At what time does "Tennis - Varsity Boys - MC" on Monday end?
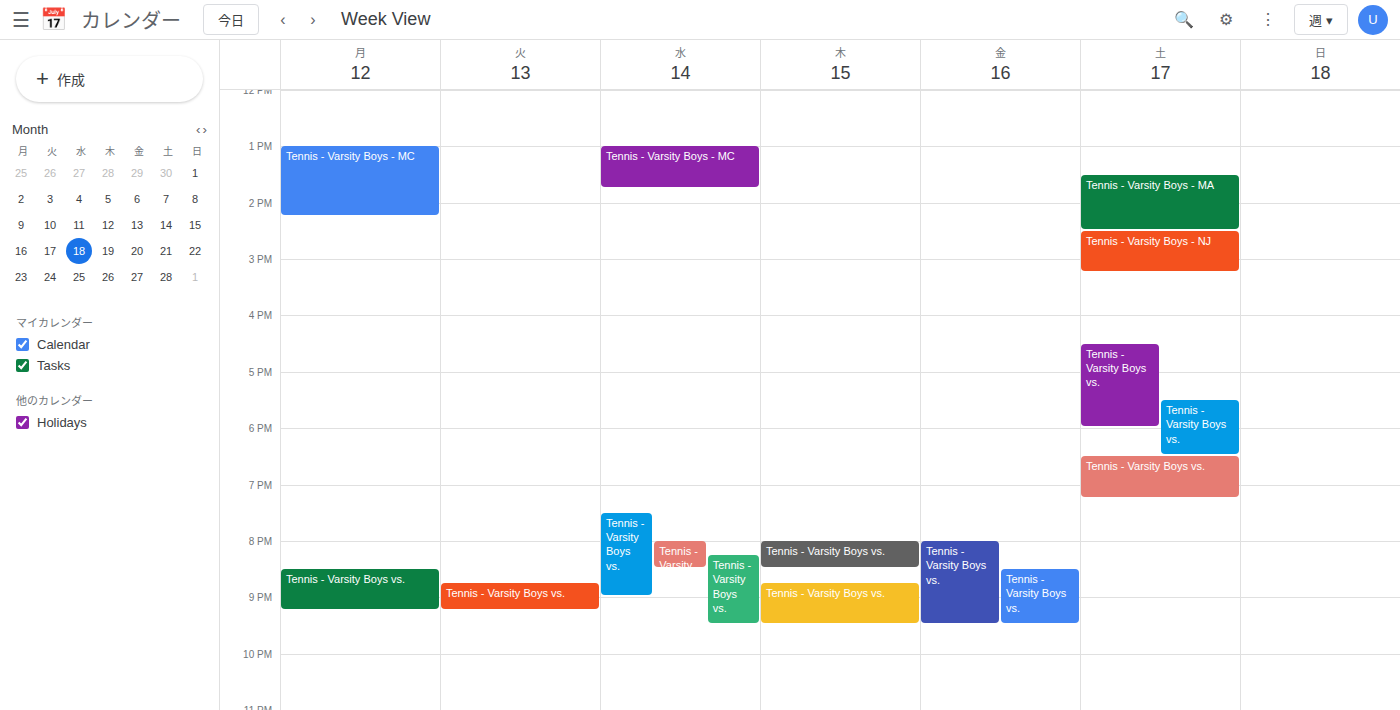
2:15 PM